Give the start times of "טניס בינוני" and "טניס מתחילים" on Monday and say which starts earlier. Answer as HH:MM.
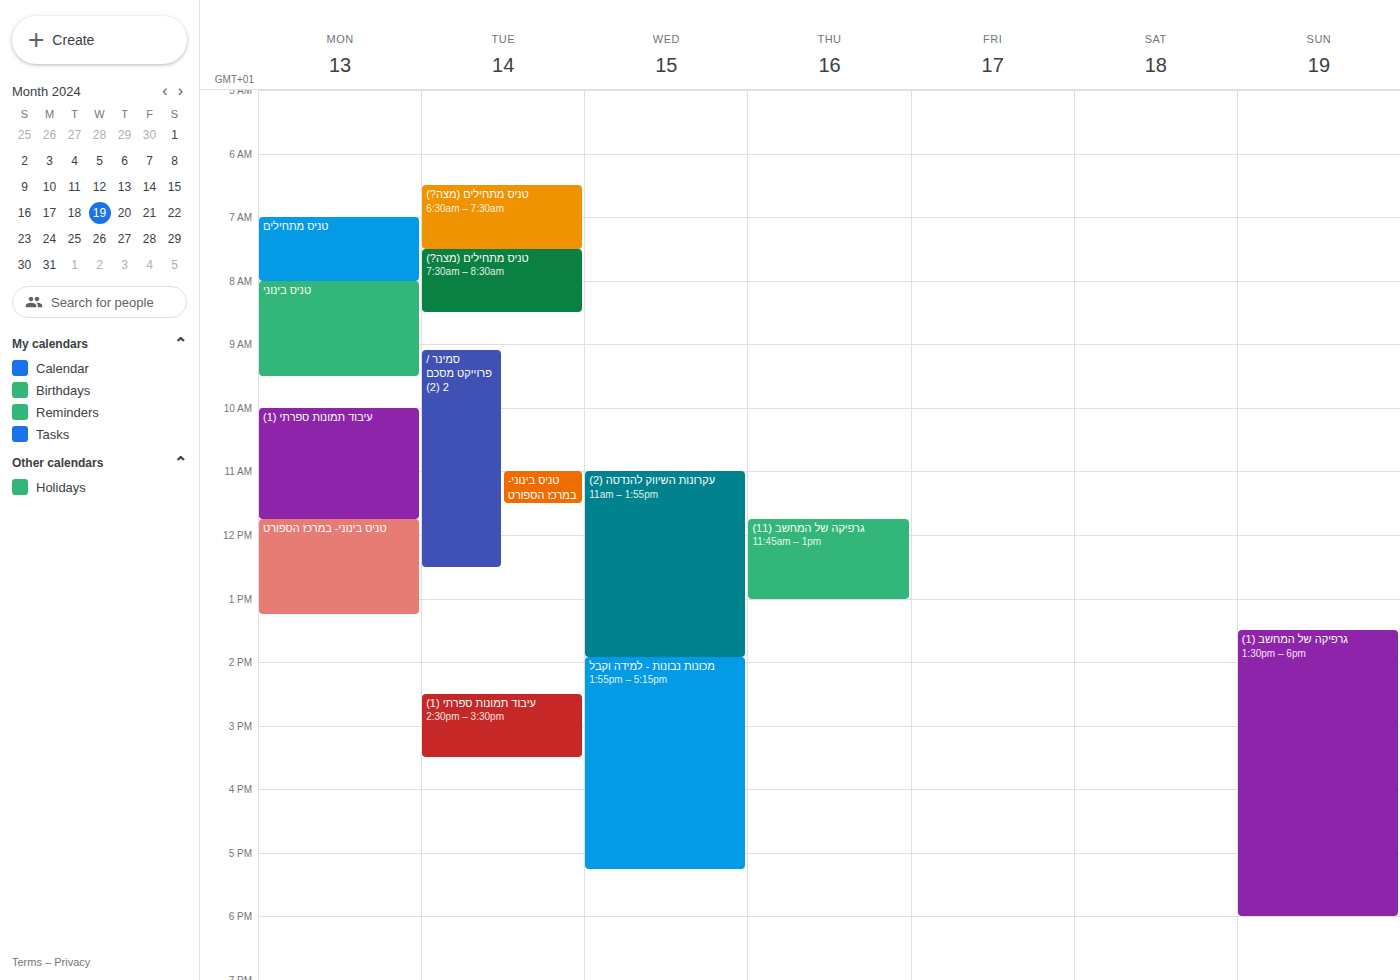
"טניס מתחילים" 07:00; "טניס בינוני" 08:00.